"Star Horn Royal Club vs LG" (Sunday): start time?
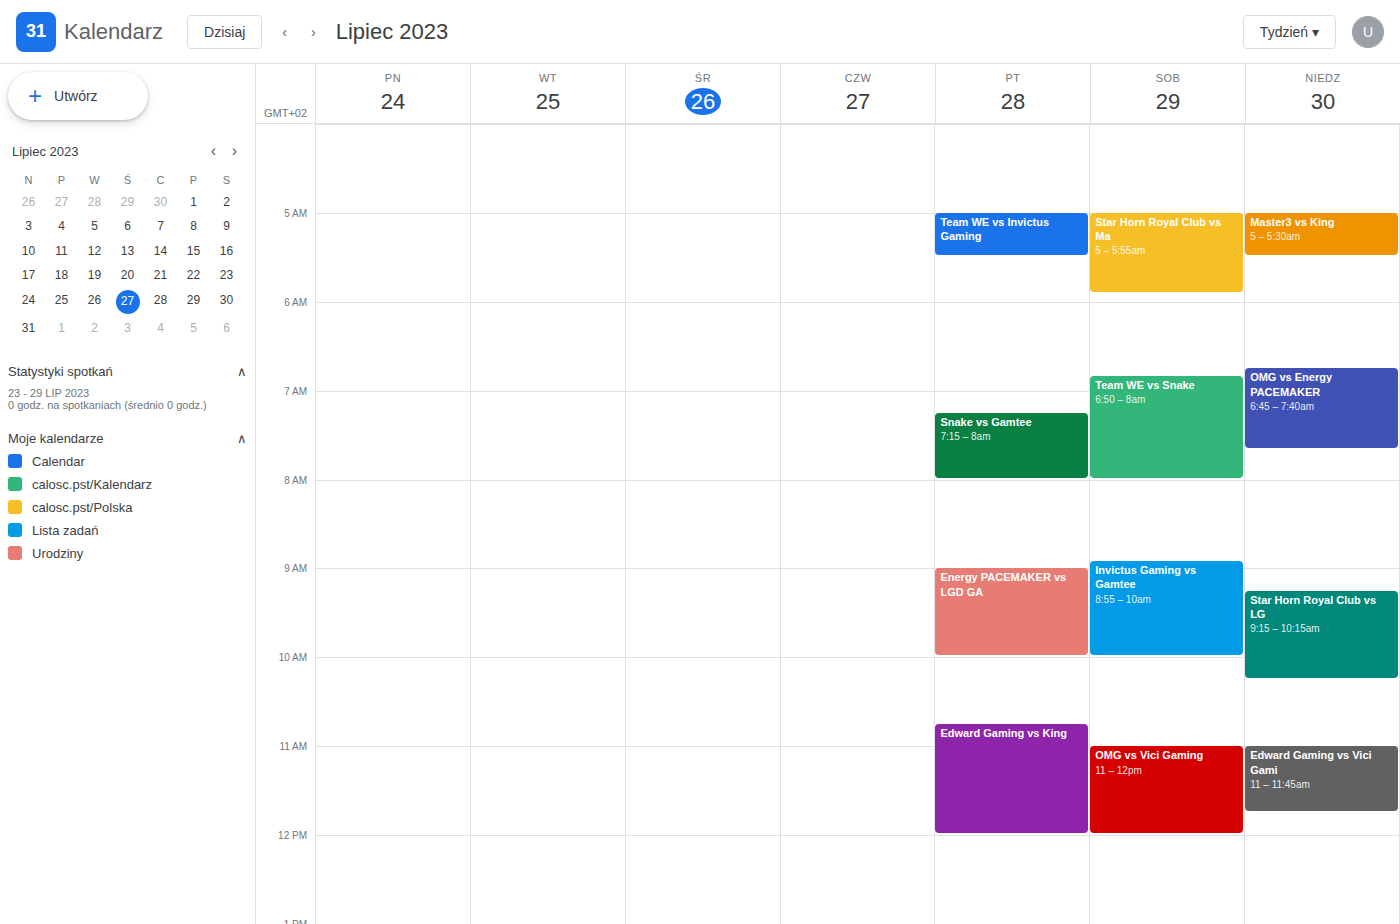
09:15